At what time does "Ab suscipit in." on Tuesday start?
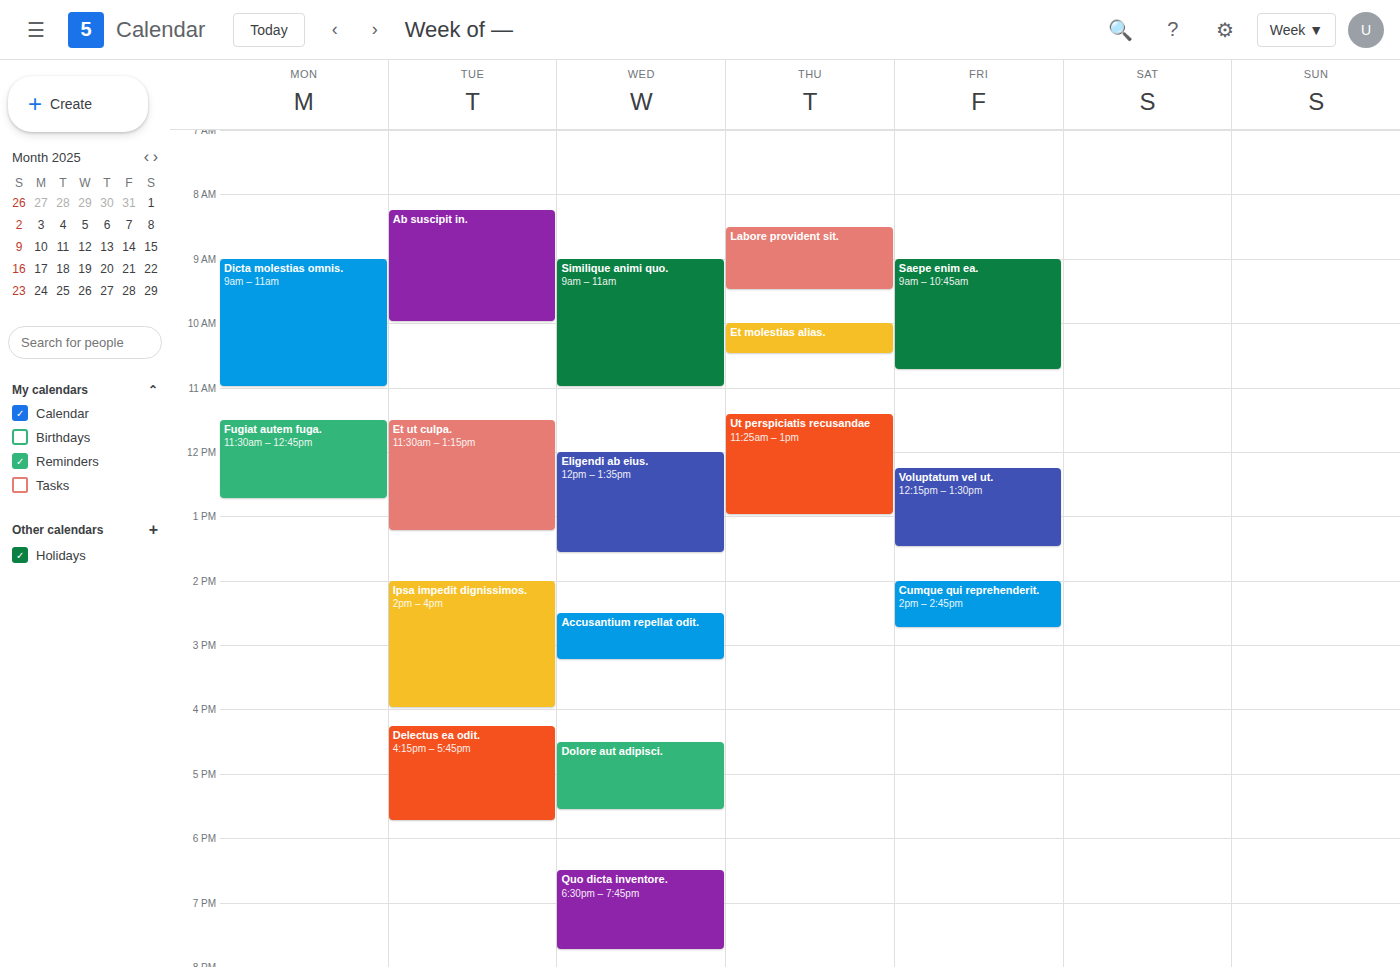
08:15